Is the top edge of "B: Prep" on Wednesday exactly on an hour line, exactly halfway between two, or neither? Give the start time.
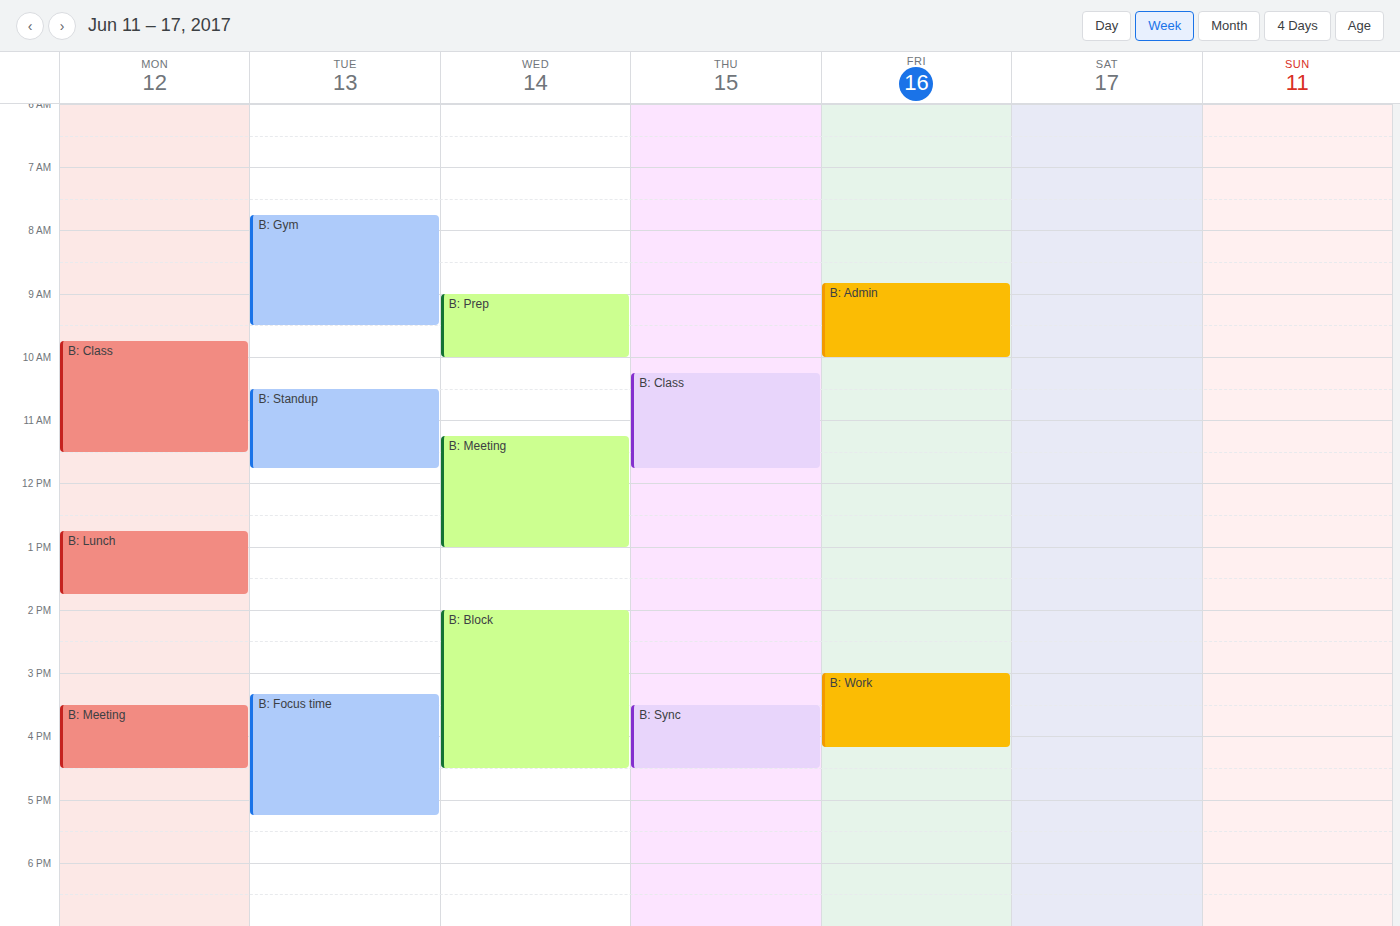
9:00 AM -- exactly on the 9 AM line.